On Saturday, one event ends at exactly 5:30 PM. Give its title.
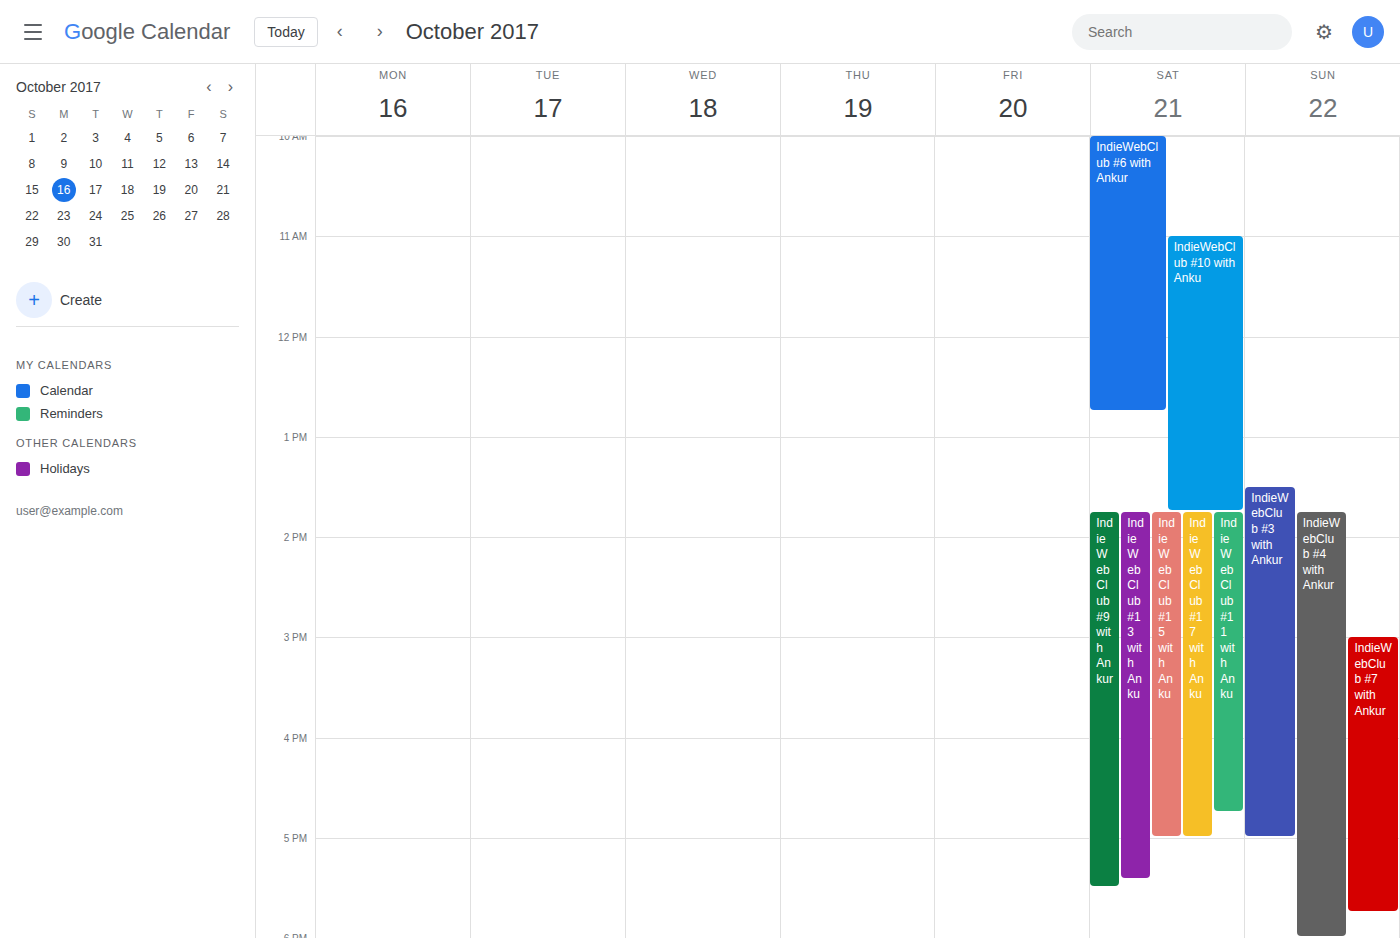
"IndieWebClub #9 with Ankur"